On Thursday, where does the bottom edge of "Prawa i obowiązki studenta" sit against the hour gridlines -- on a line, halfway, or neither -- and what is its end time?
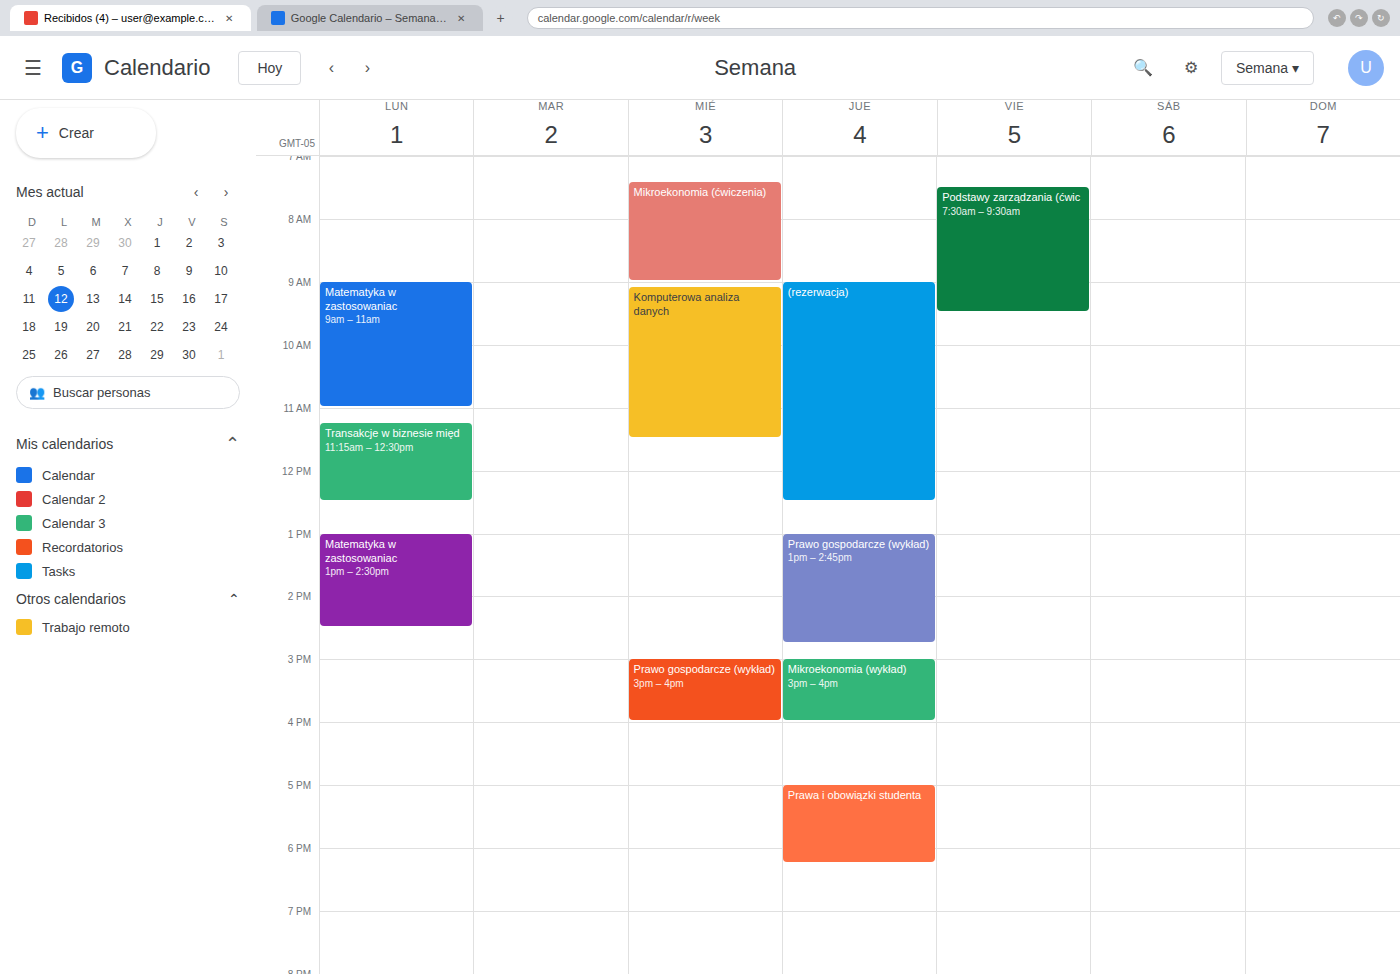
6:15 PM -- neither: a quarter of the way from the 6 PM line to the 7 PM line.